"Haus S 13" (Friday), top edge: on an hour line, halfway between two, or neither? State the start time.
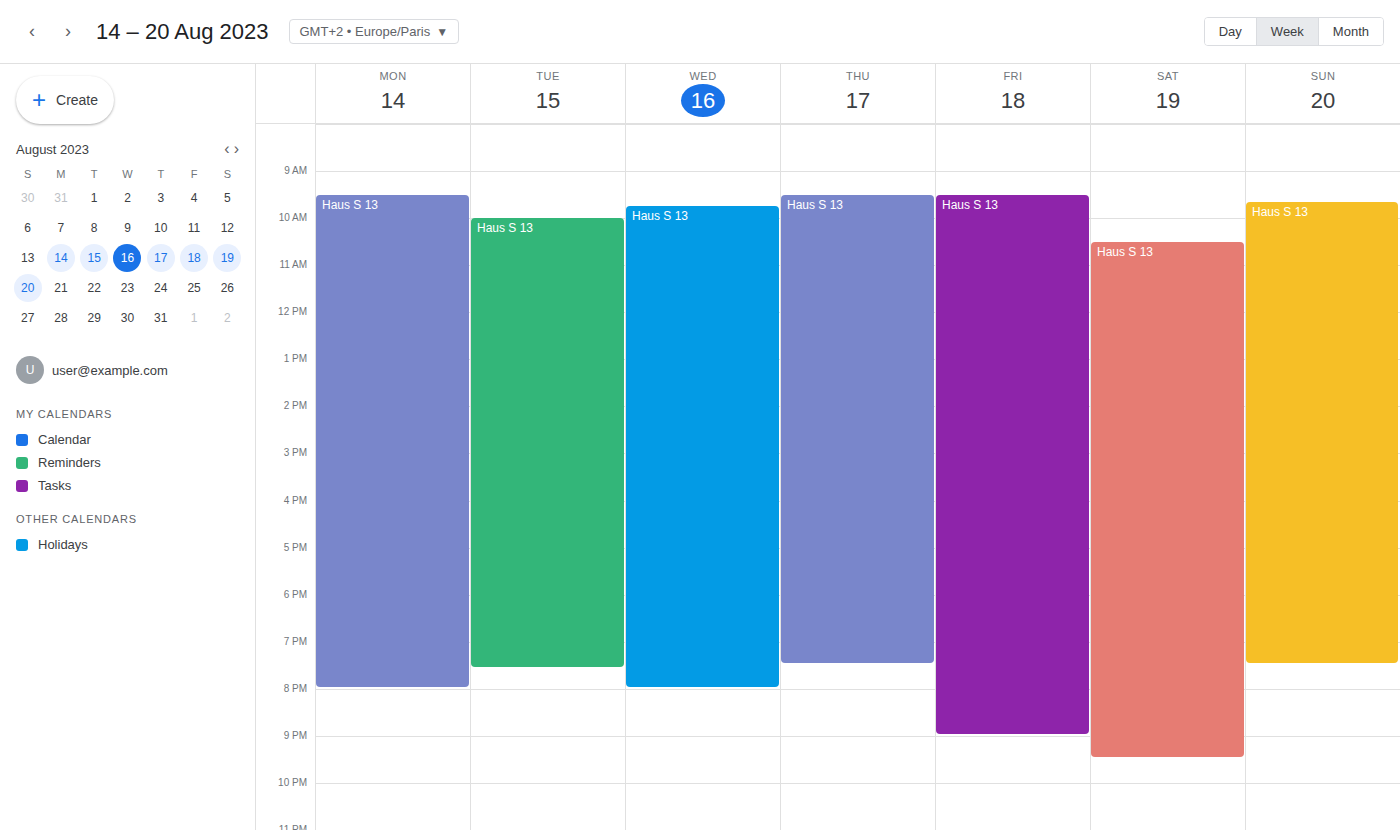
9:30 AM -- halfway between the 9 AM and 10 AM lines.